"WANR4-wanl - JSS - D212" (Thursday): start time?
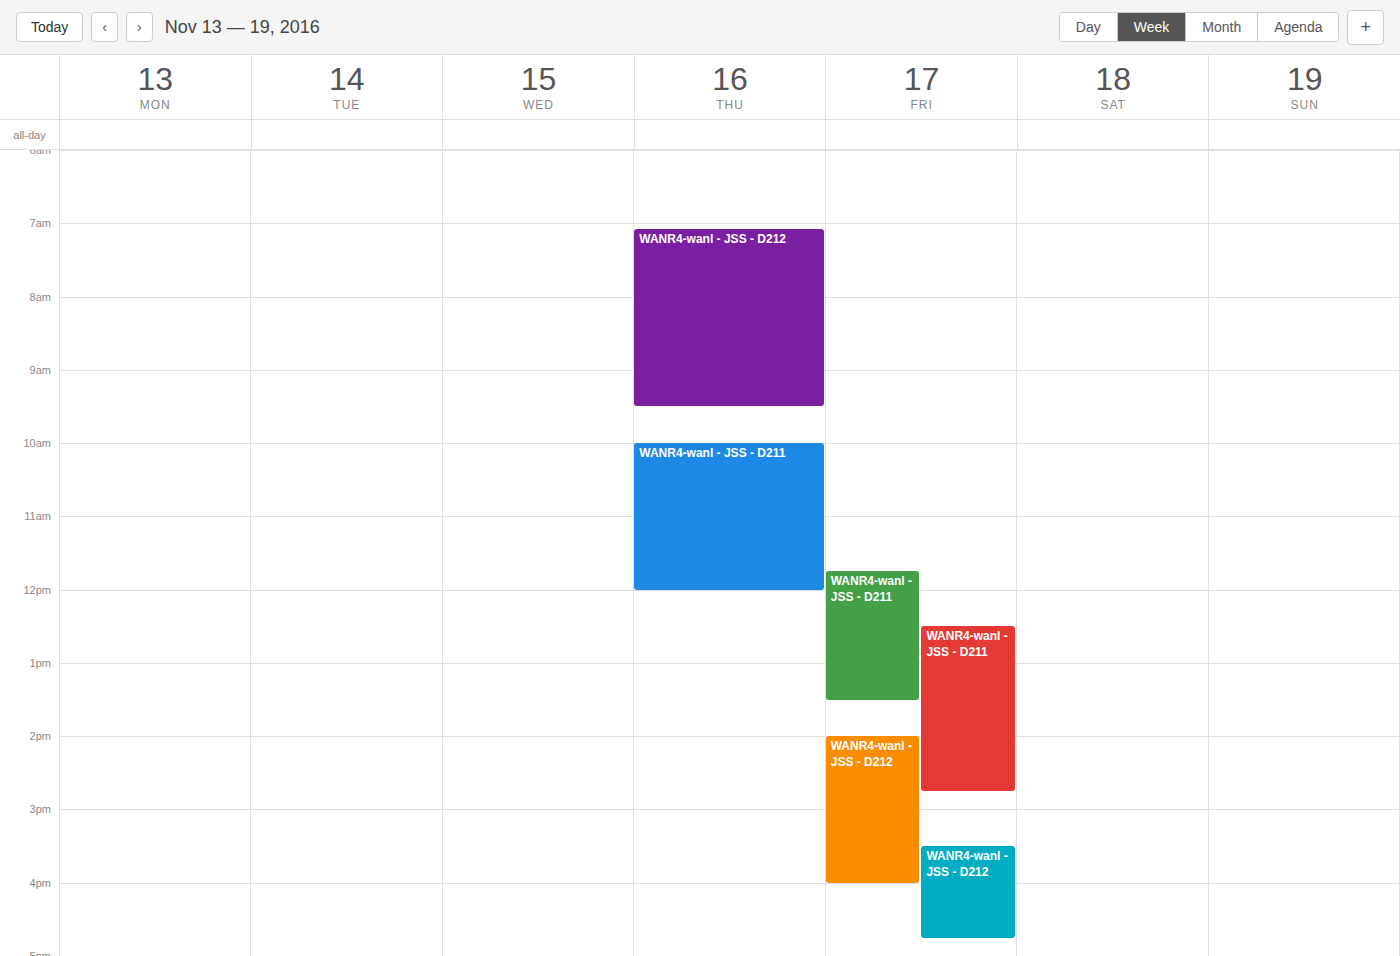
7:05 AM